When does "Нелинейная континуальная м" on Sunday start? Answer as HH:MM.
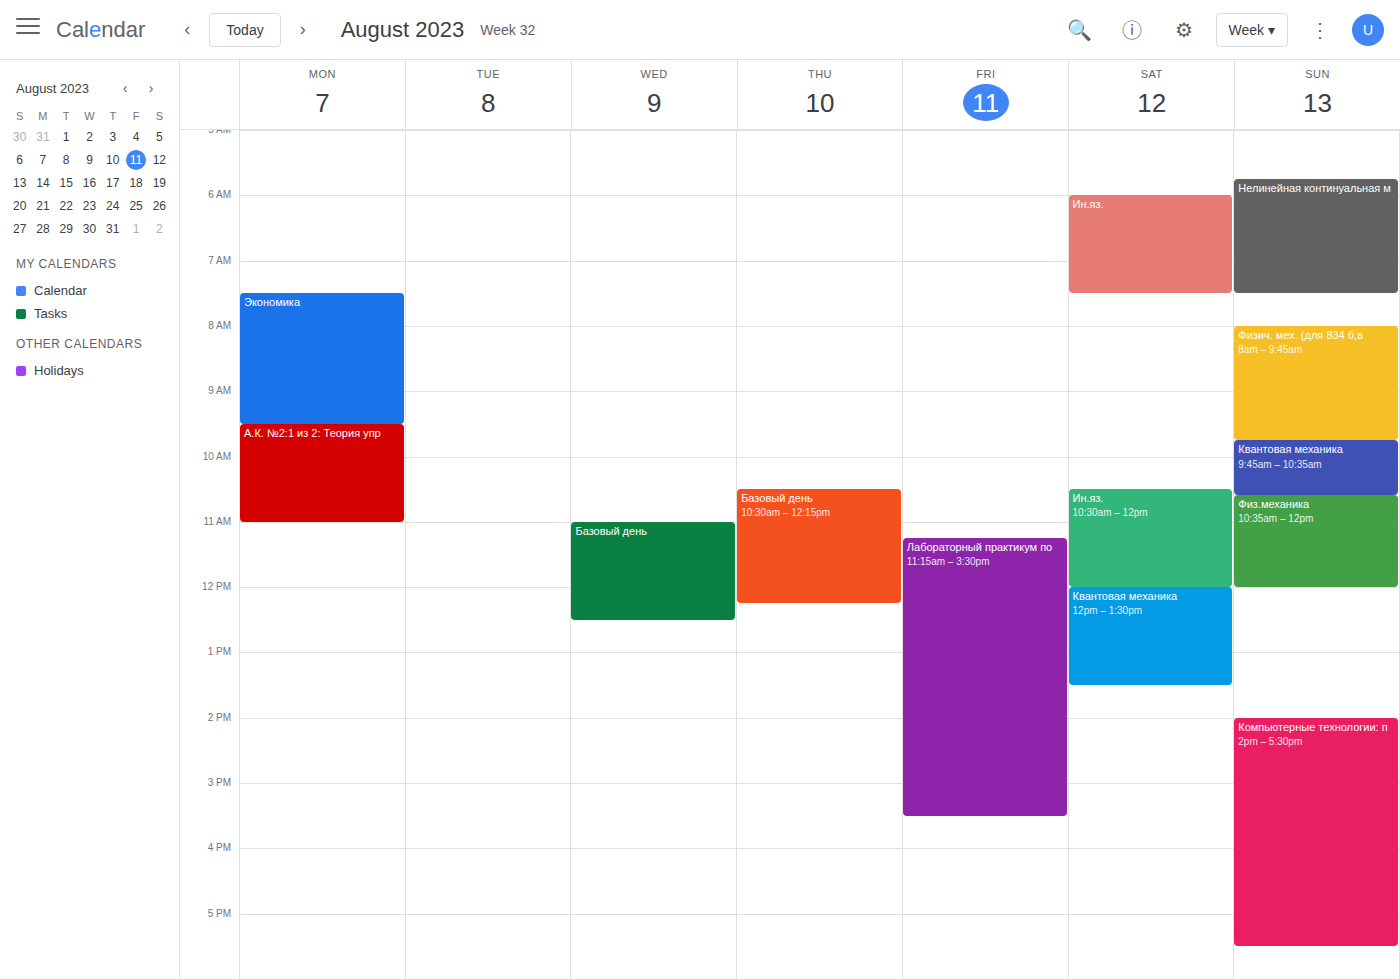
05:45